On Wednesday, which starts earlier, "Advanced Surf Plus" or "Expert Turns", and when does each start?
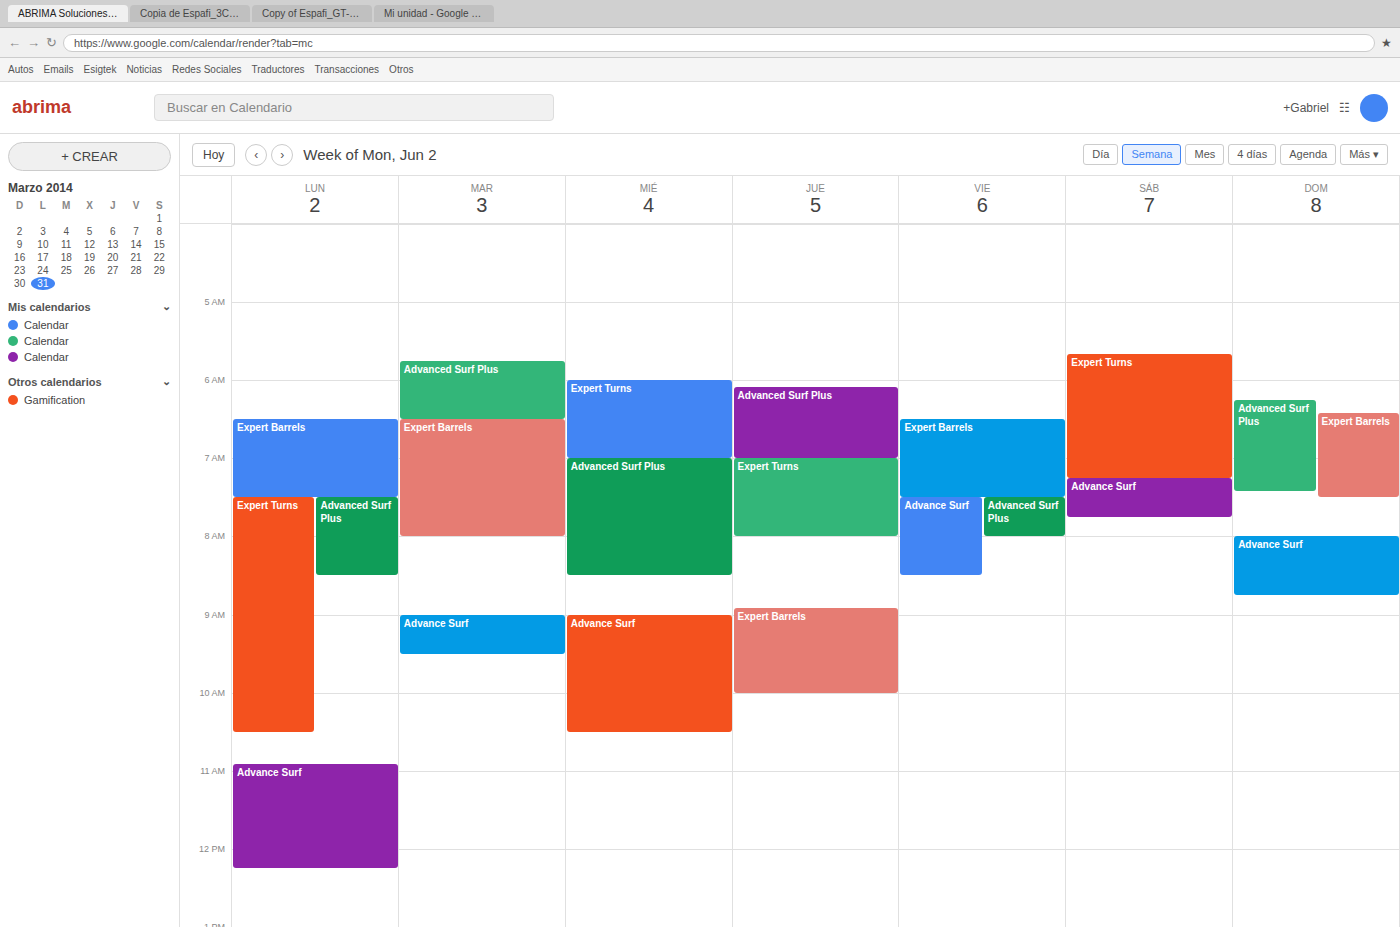
"Expert Turns" 6:00 AM; "Advanced Surf Plus" 7:00 AM.